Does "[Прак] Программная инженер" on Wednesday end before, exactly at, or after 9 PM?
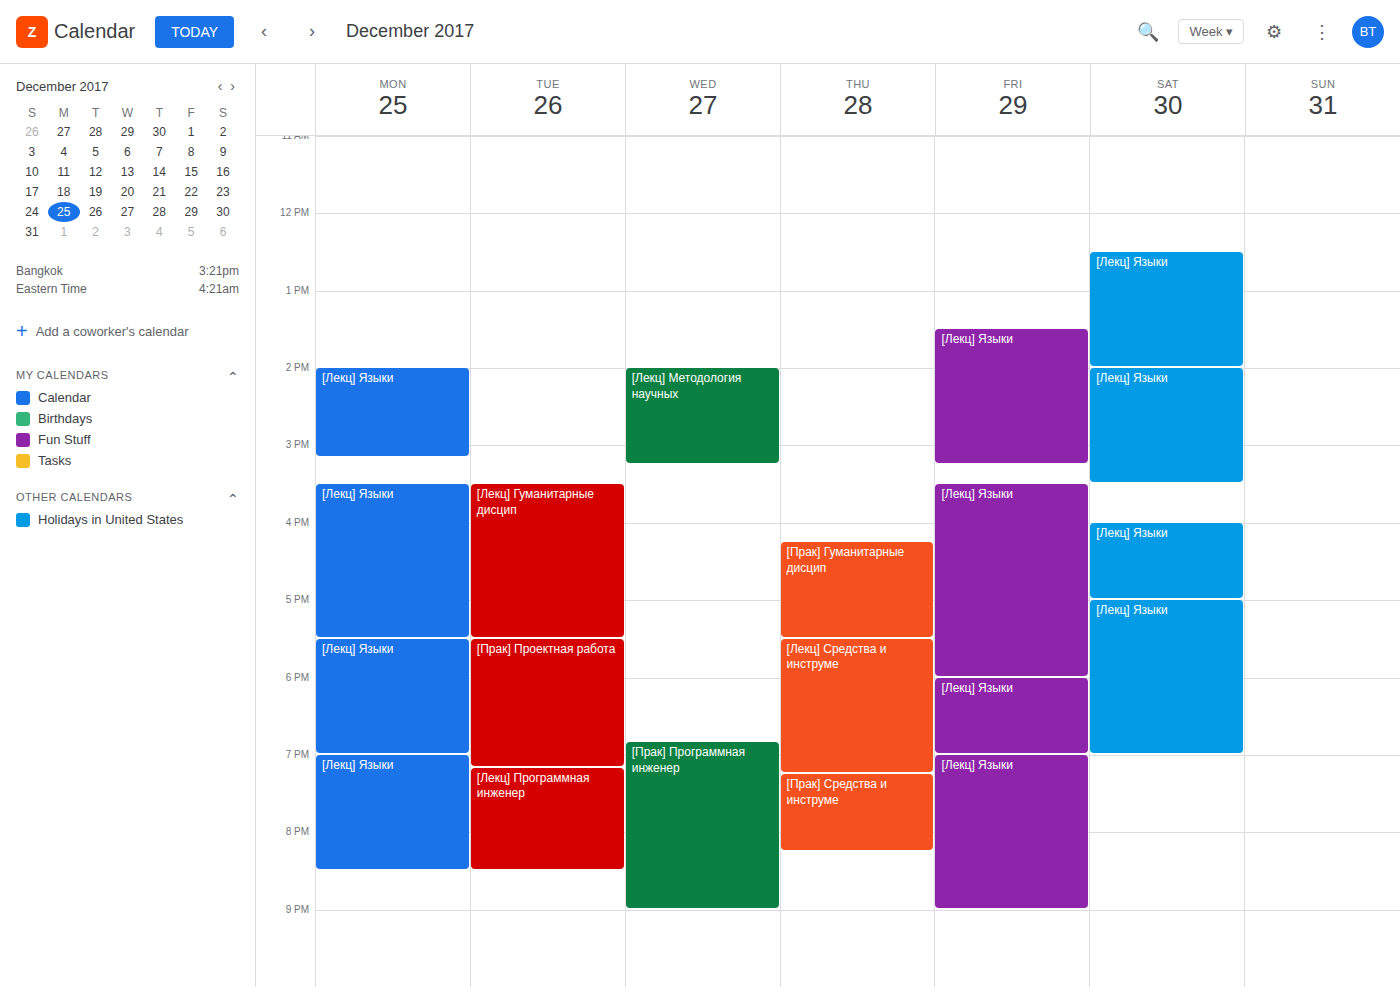
9:00 PM -- exactly at 9 PM, on the 9 PM line.